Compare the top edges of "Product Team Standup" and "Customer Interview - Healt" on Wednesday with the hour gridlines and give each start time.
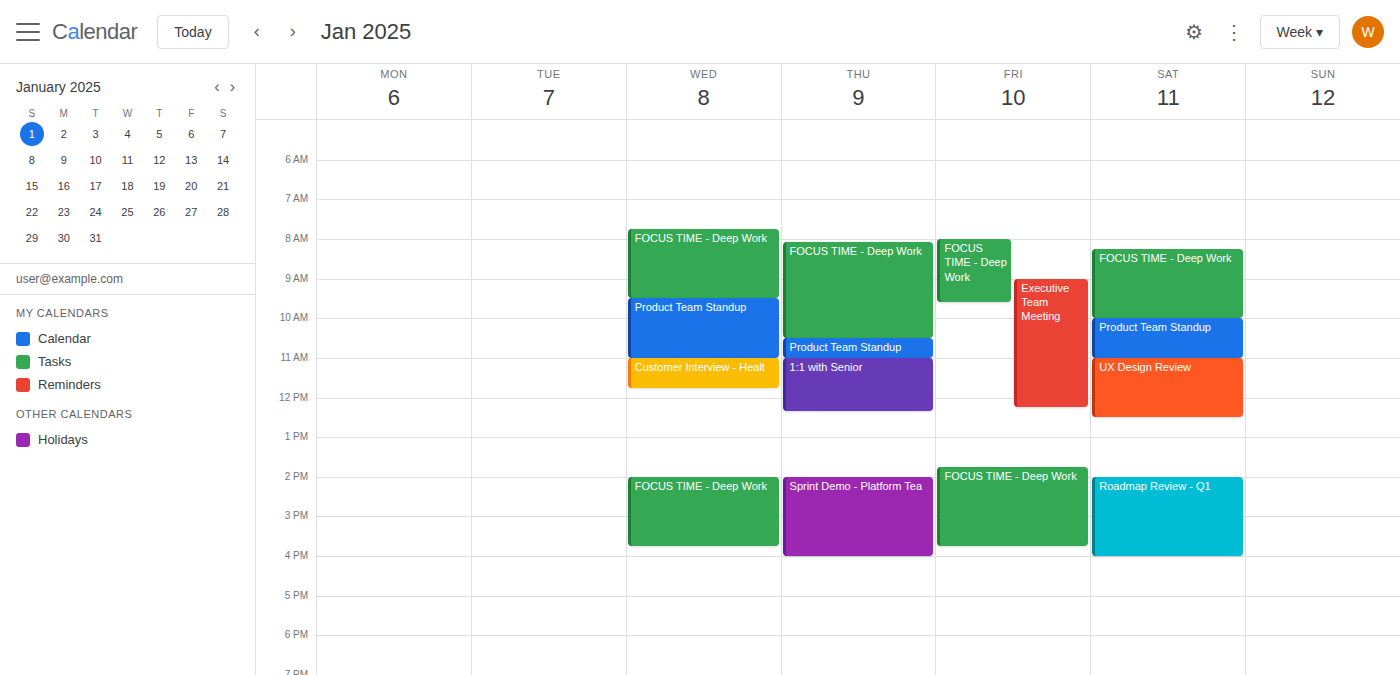
"Product Team Standup": 9:30 AM, halfway between the 9 AM and 10 AM lines. "Customer Interview - Healt": 11:00 AM, exactly on the 11 AM line.